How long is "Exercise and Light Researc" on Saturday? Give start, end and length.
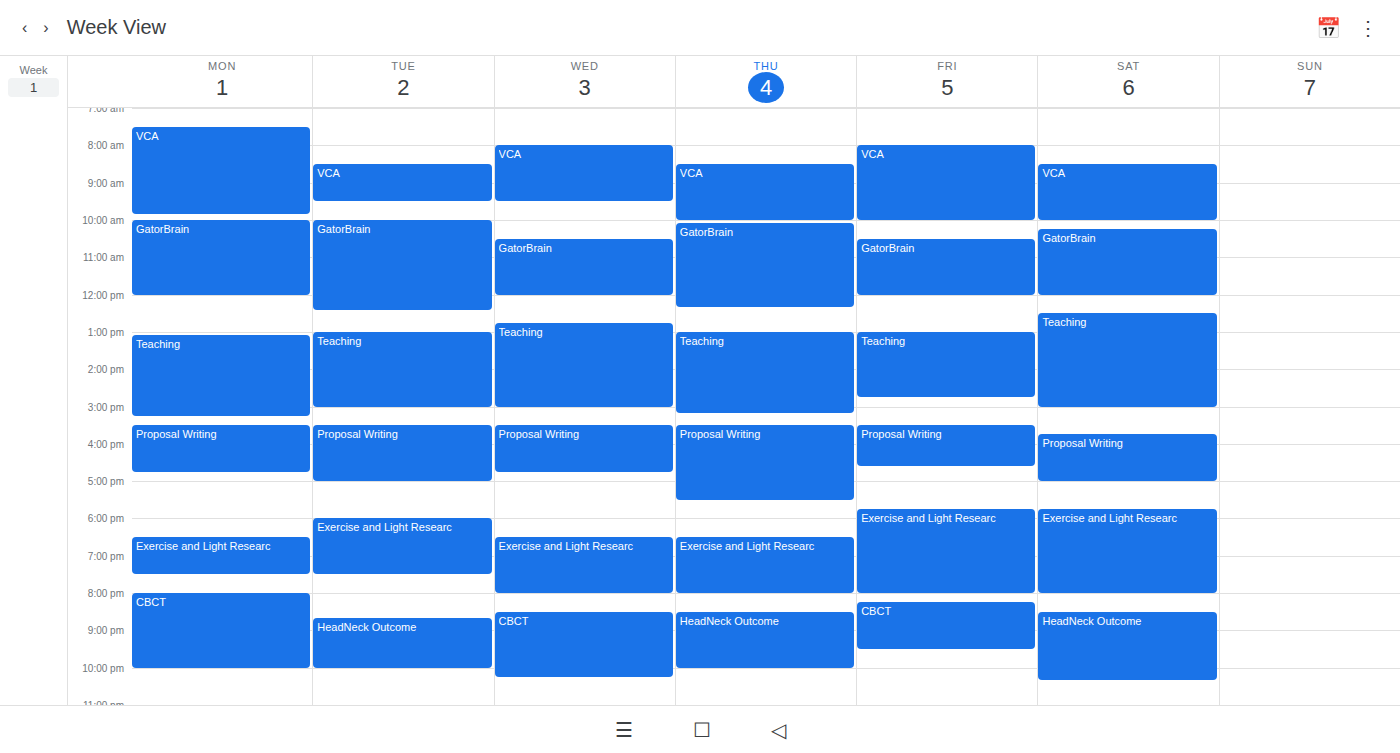
5:45 PM to 8:00 PM, 2 hours 15 minutes